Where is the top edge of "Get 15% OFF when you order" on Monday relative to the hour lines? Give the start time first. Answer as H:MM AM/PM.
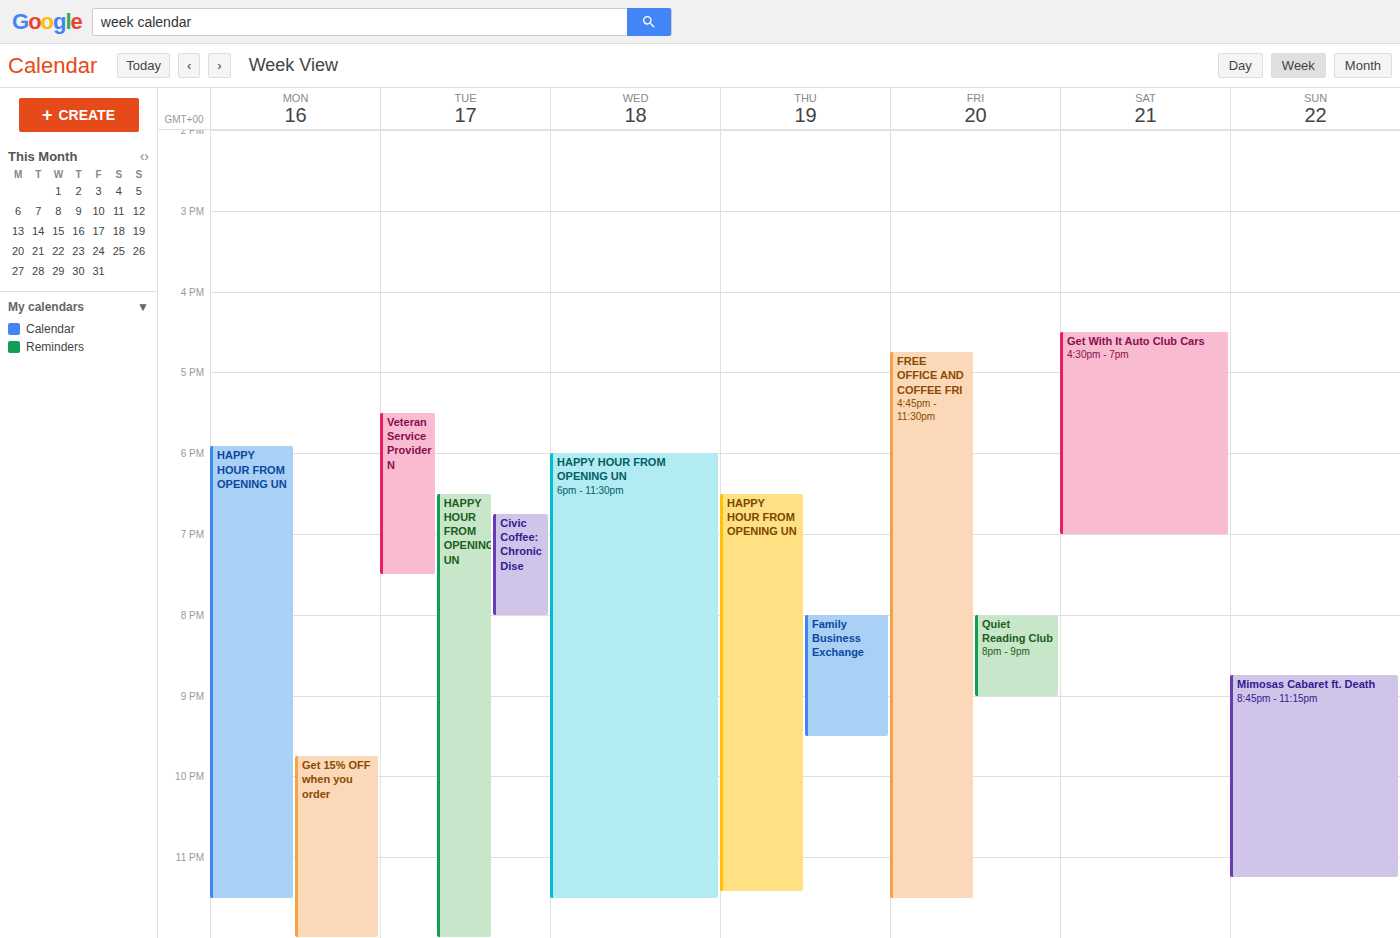
9:45 PM -- neither: three quarters of the way from the 9 PM line to the 10 PM line.